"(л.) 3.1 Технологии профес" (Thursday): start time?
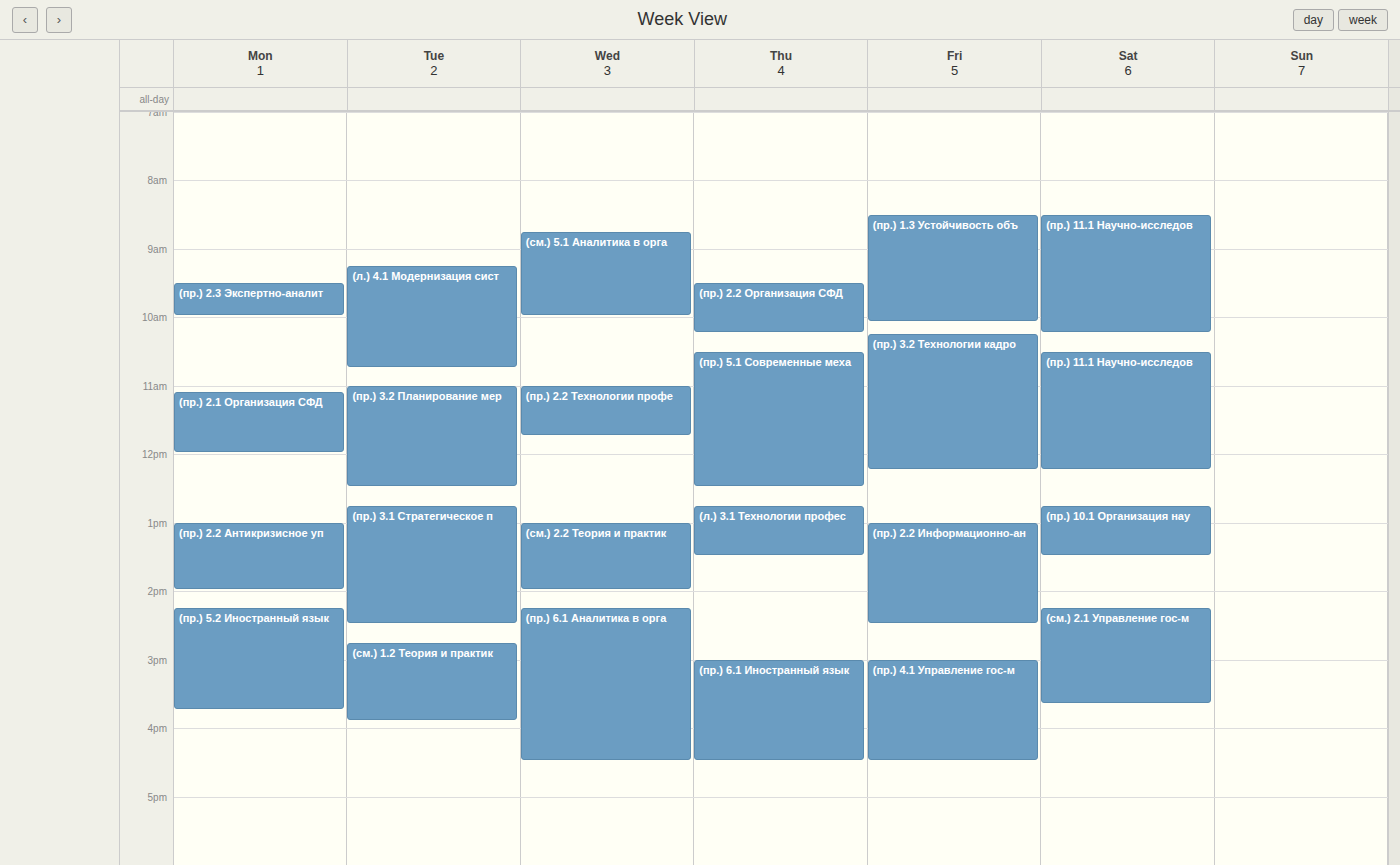
12:45 PM